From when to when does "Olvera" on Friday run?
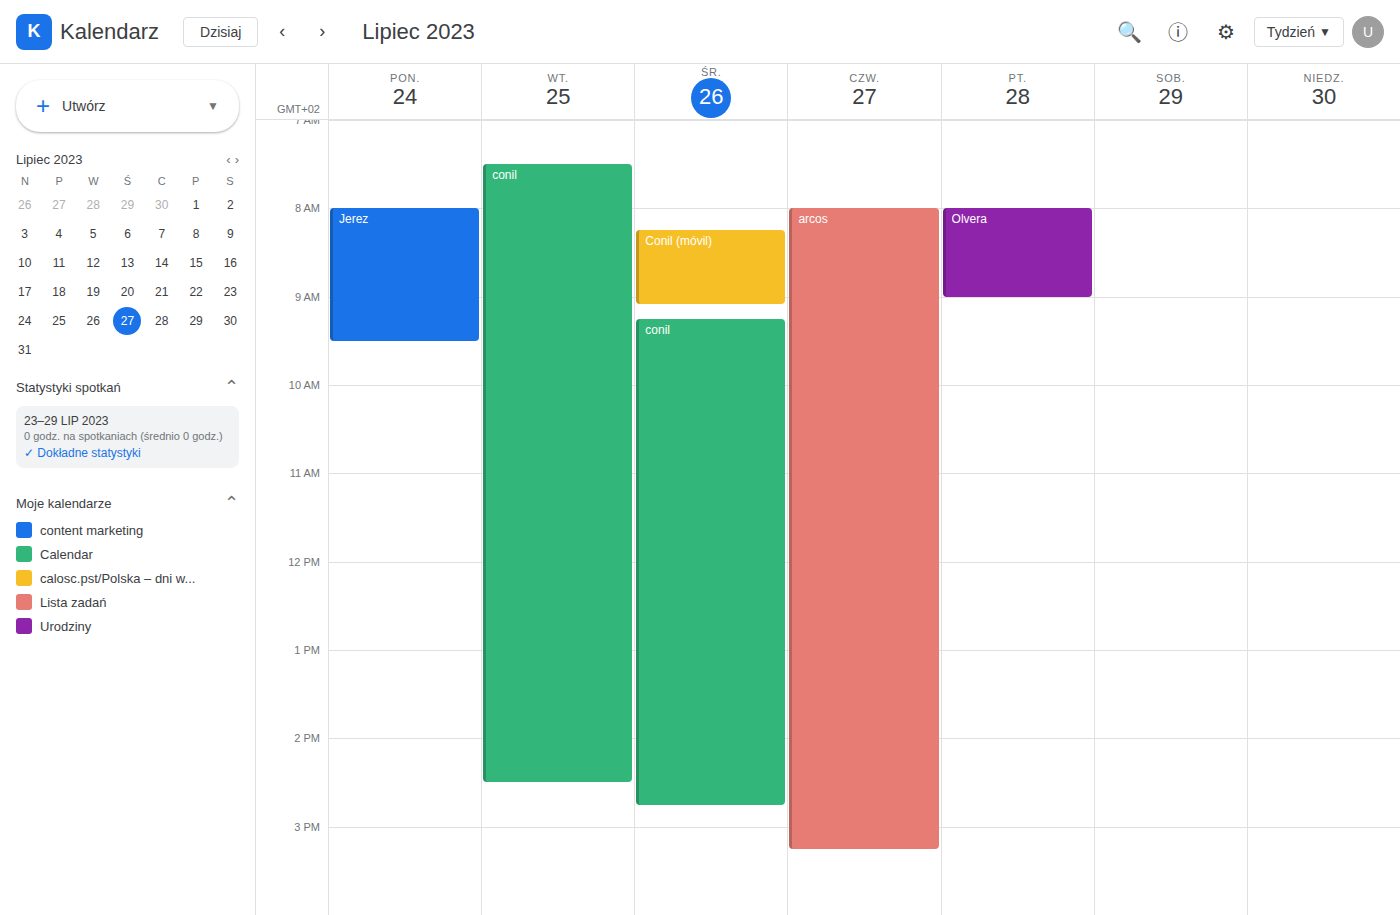
8:00 AM to 9:00 AM